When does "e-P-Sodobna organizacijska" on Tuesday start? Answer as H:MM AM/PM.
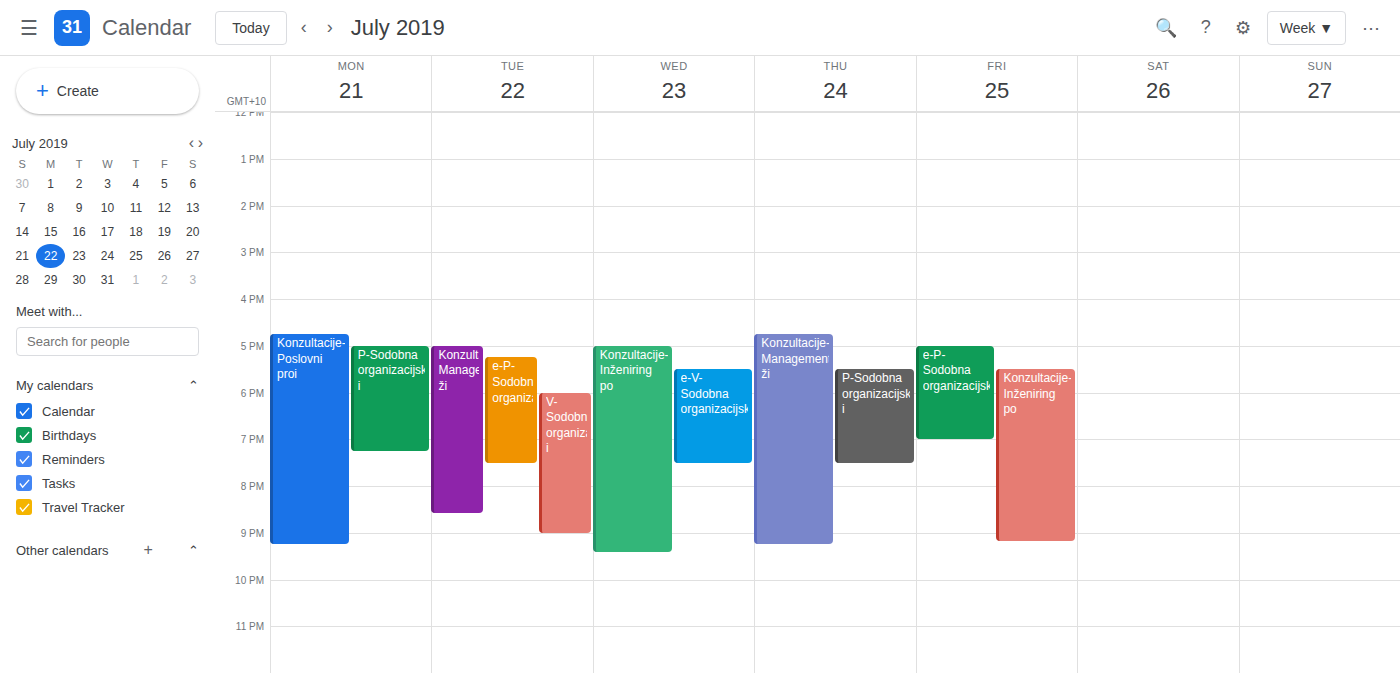
5:15 PM